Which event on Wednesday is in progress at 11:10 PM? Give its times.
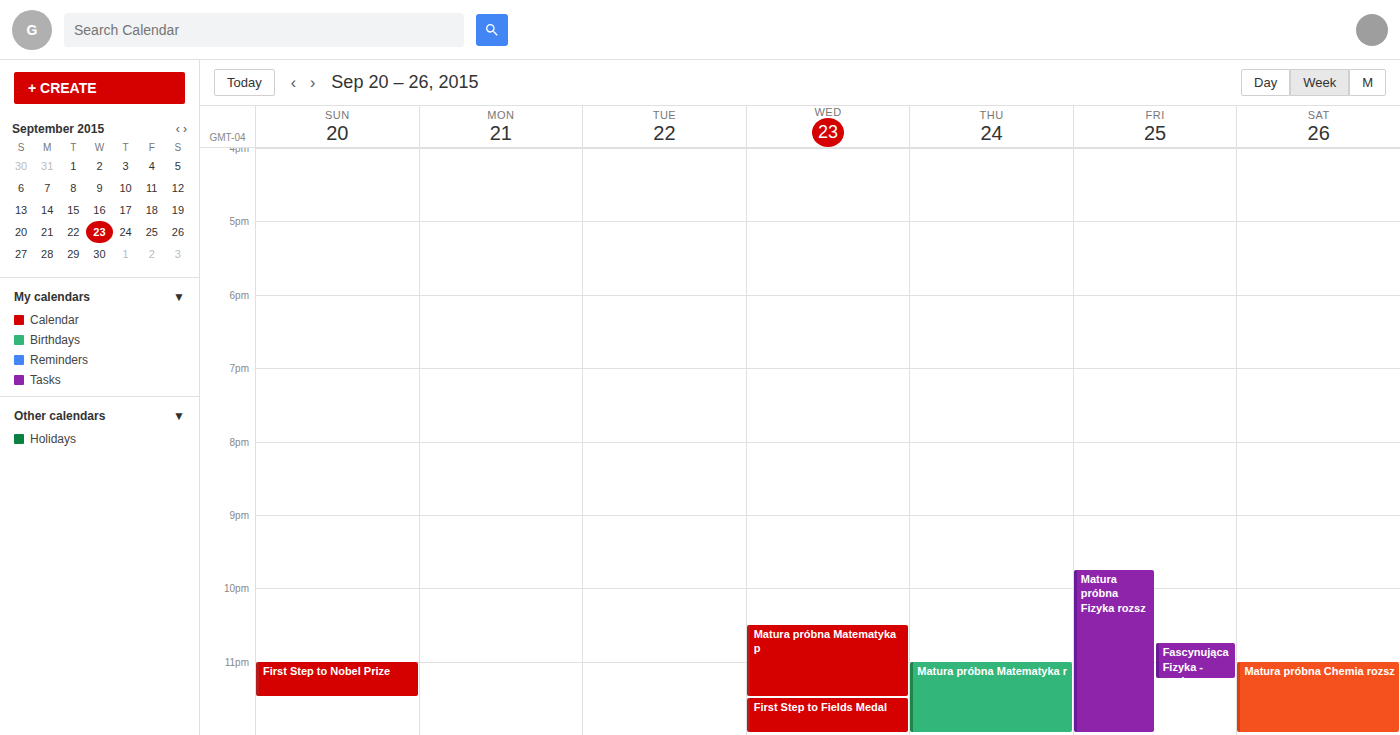
"Matura próbna Matematyka p", 10:30 PM to 11:30 PM